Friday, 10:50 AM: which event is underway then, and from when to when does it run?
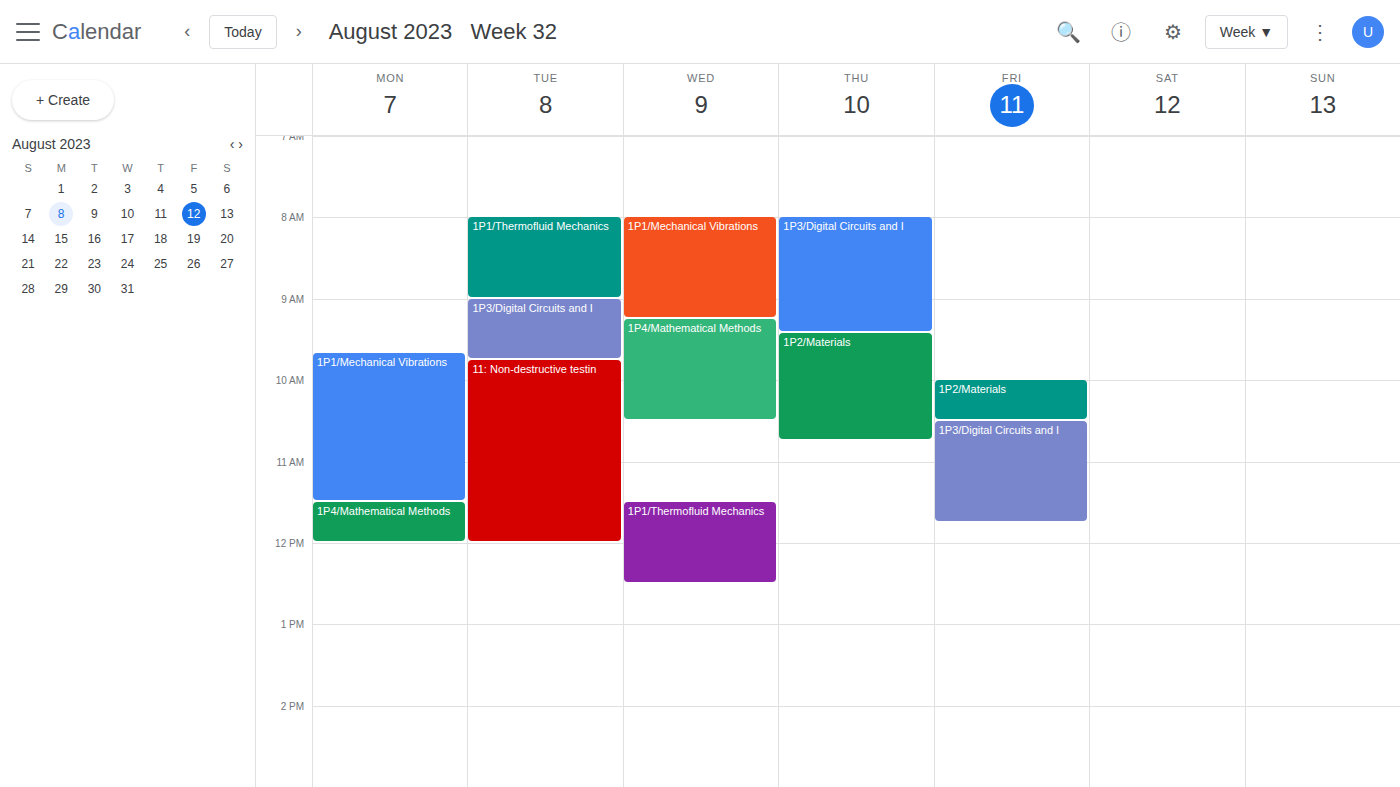
"1P3/Digital Circuits and I", 10:30 AM to 11:45 AM